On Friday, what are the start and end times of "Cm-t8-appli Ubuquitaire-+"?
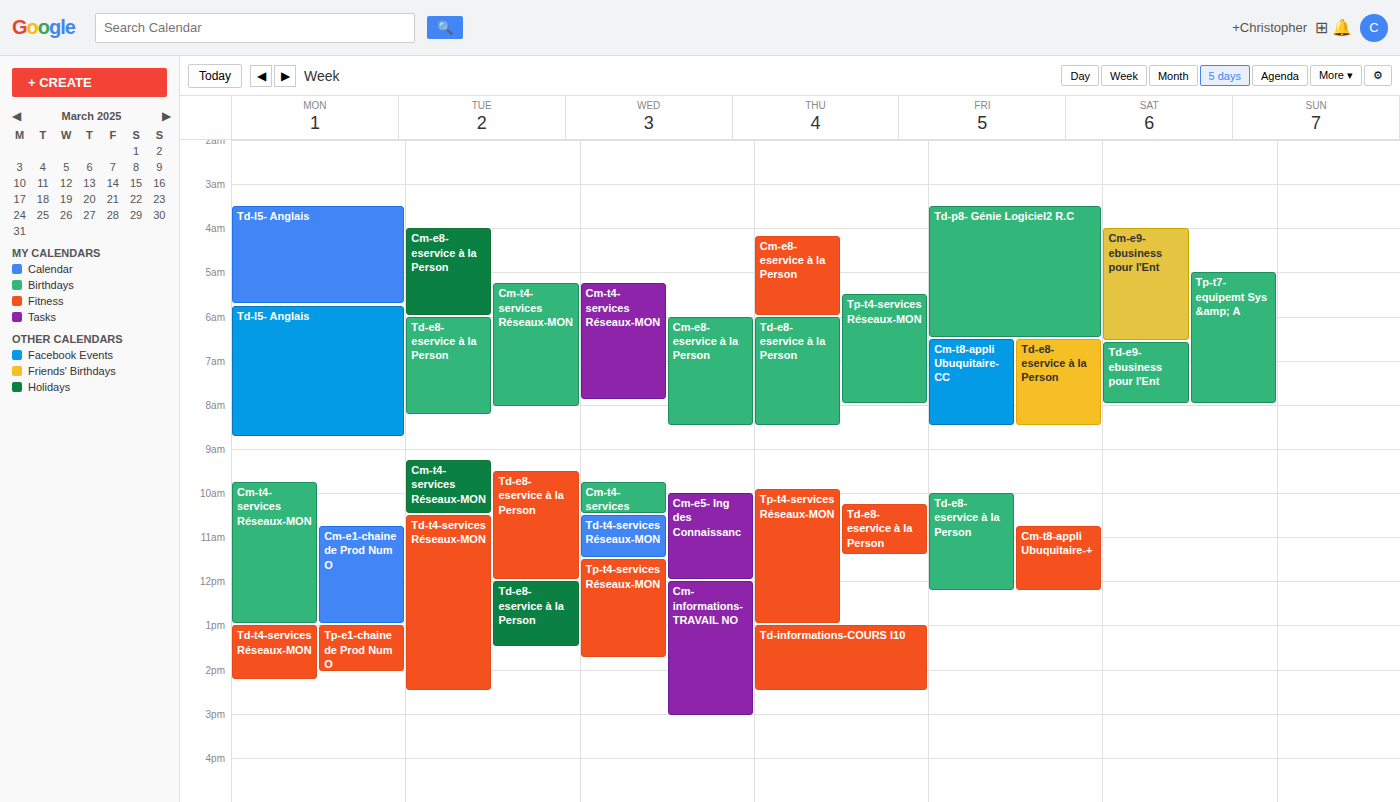
10:45 AM to 12:15 PM